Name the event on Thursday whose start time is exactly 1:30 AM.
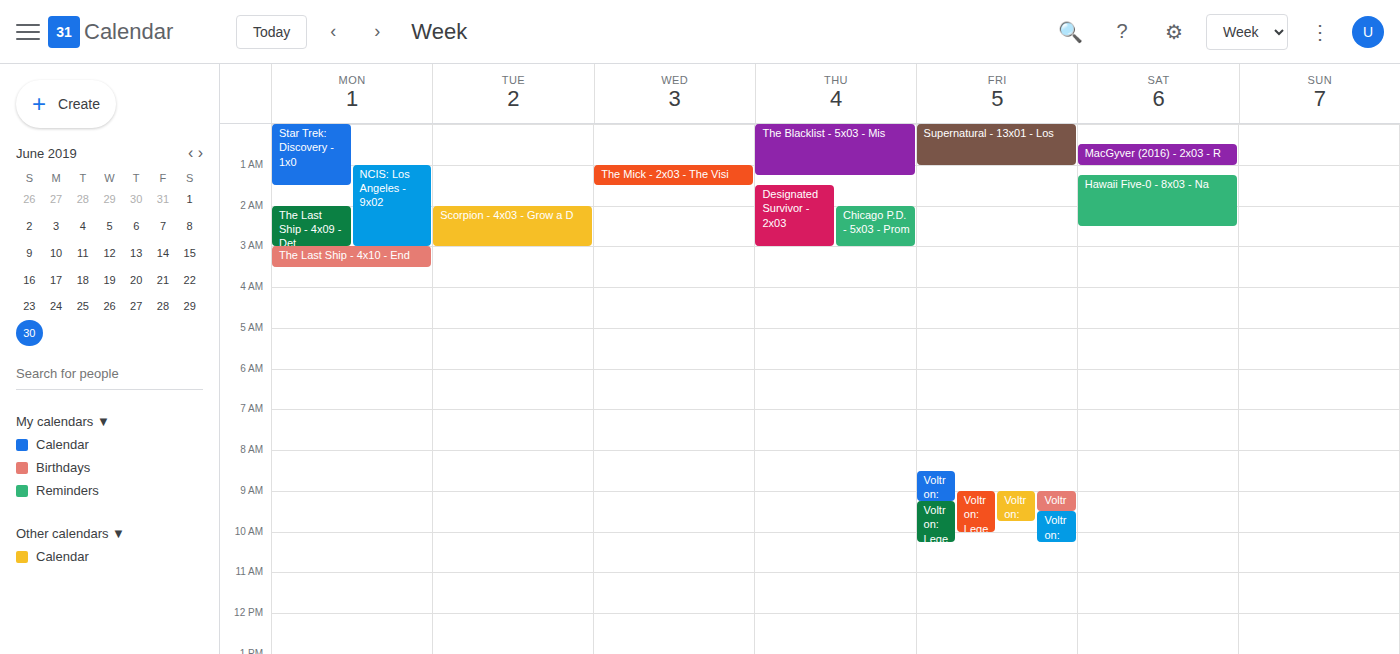
"Designated Survivor - 2x03"